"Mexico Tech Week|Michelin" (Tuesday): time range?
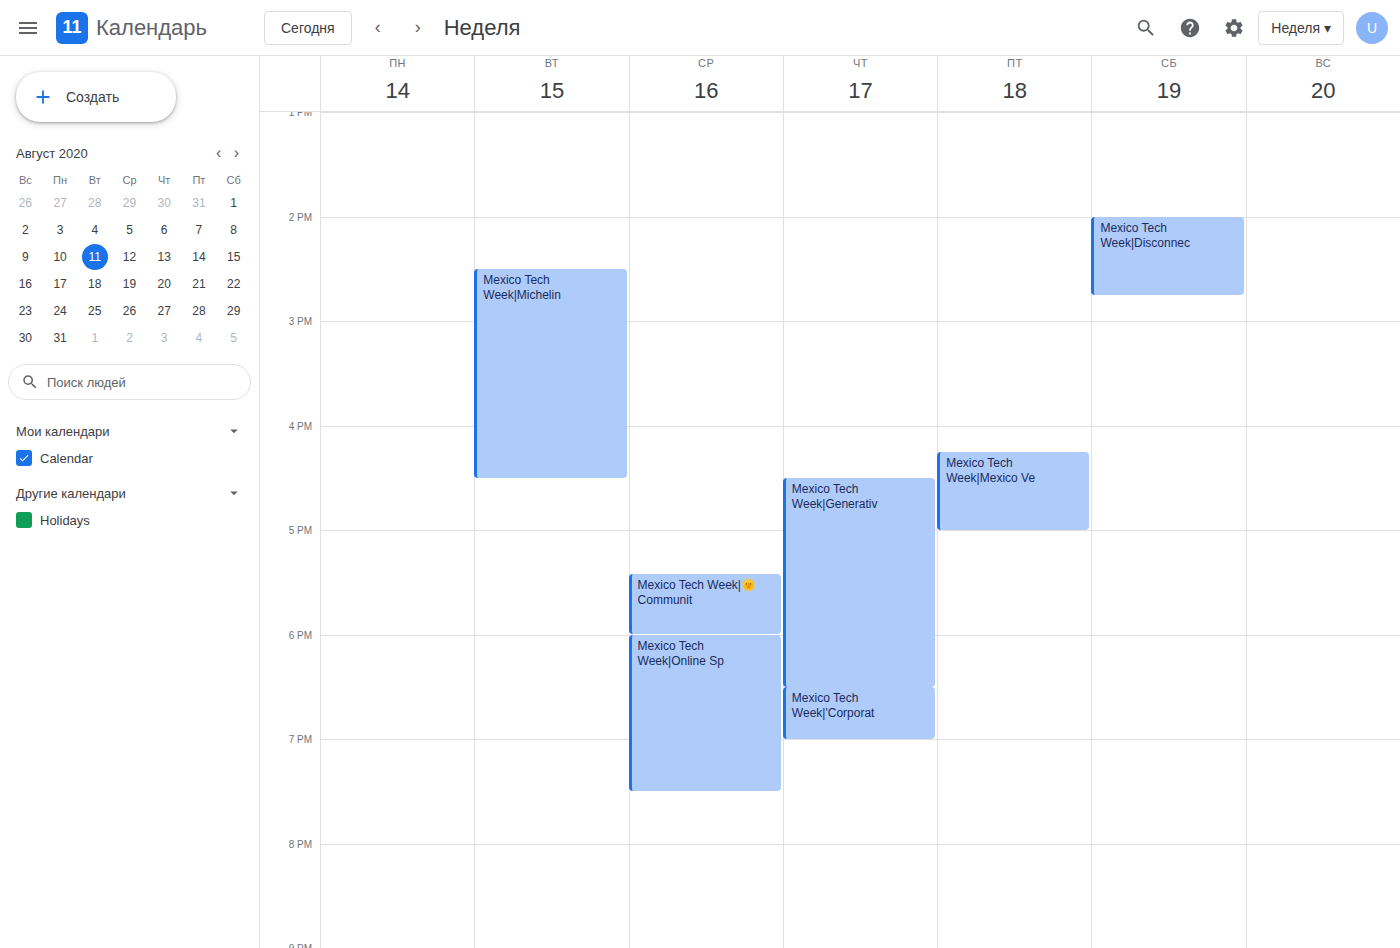
2:30 PM to 4:30 PM